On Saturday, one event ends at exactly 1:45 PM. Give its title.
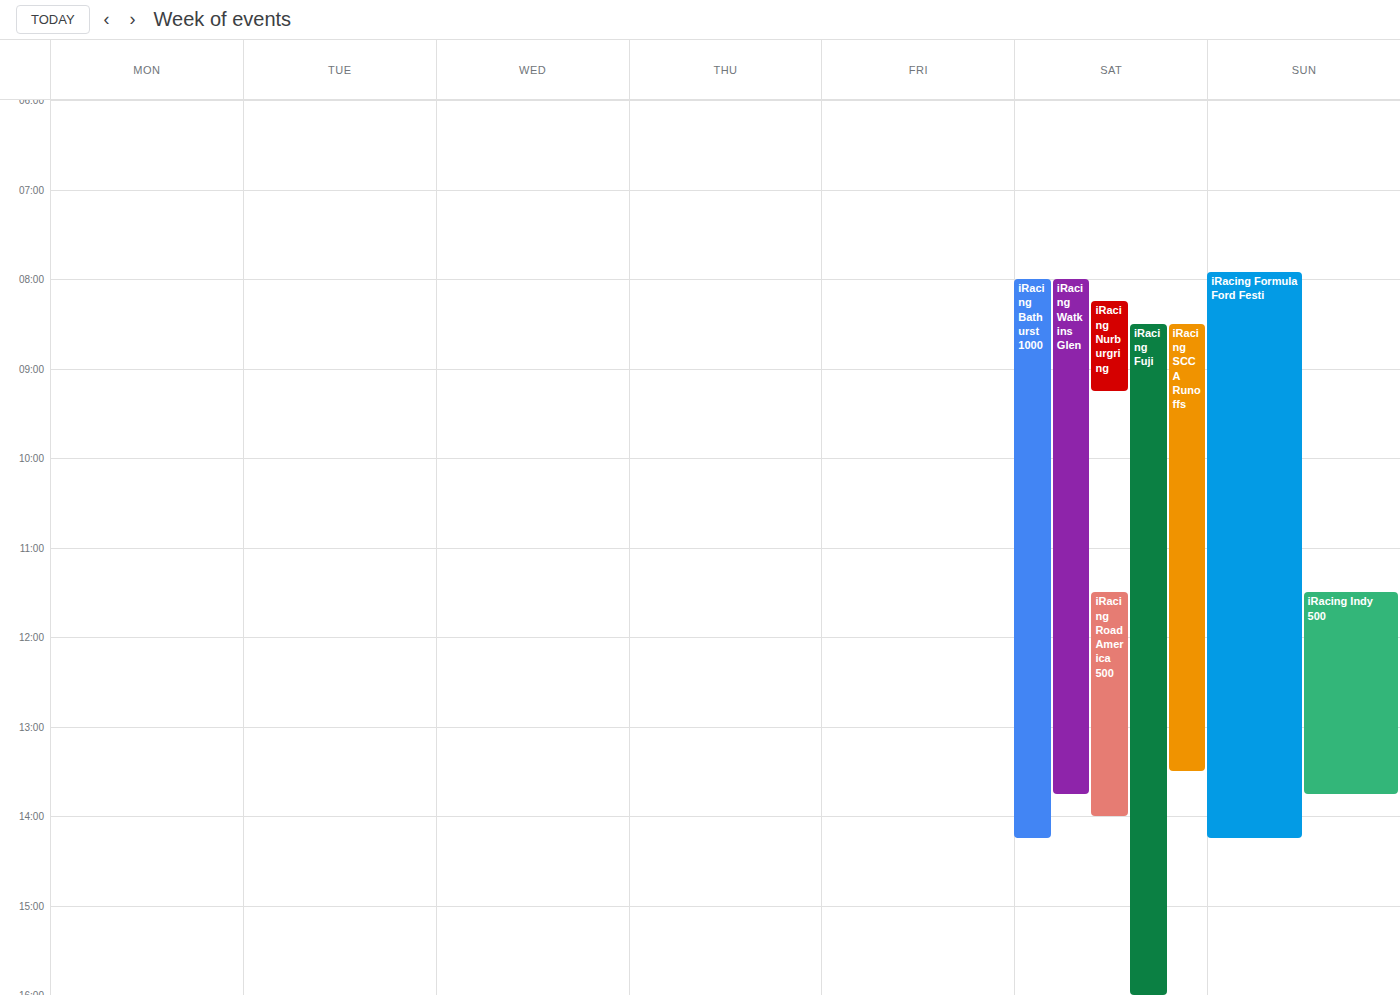
"iRacing Watkins Glen"